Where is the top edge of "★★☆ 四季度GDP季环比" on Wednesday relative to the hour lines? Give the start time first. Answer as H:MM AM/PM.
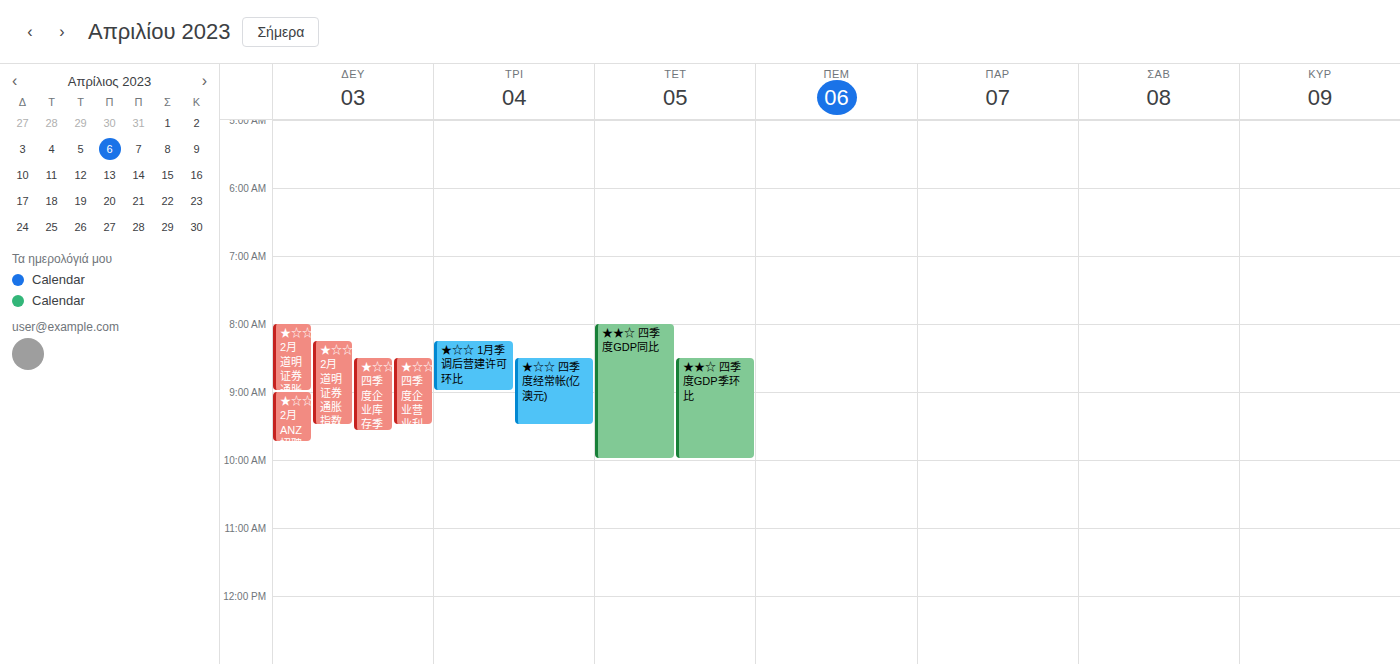
8:30 AM -- halfway between the 8 AM and 9 AM lines.